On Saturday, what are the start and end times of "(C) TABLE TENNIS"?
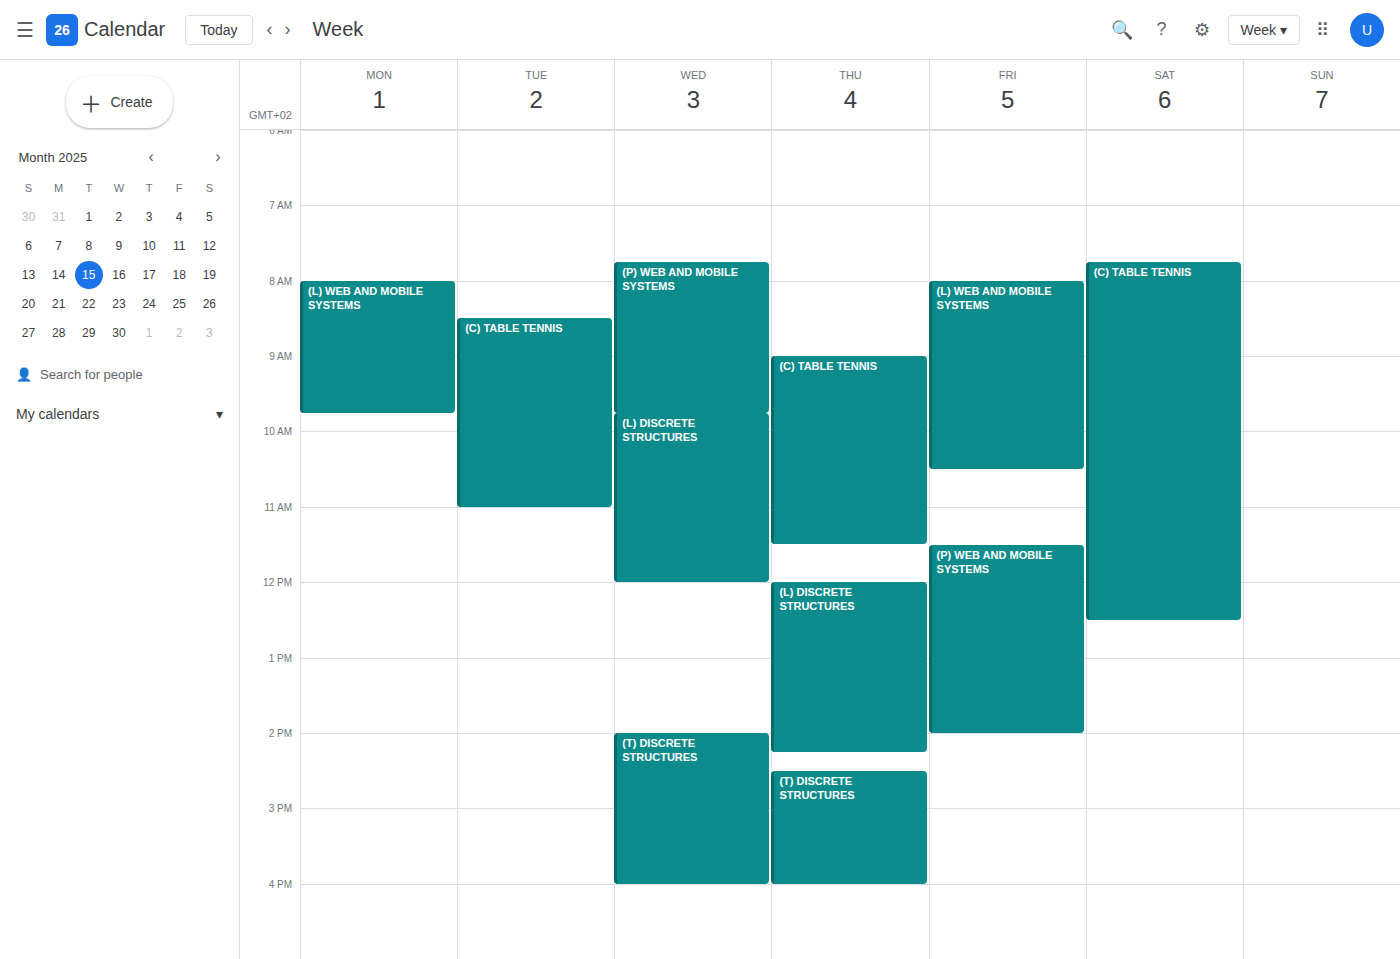
7:45 AM to 12:30 PM